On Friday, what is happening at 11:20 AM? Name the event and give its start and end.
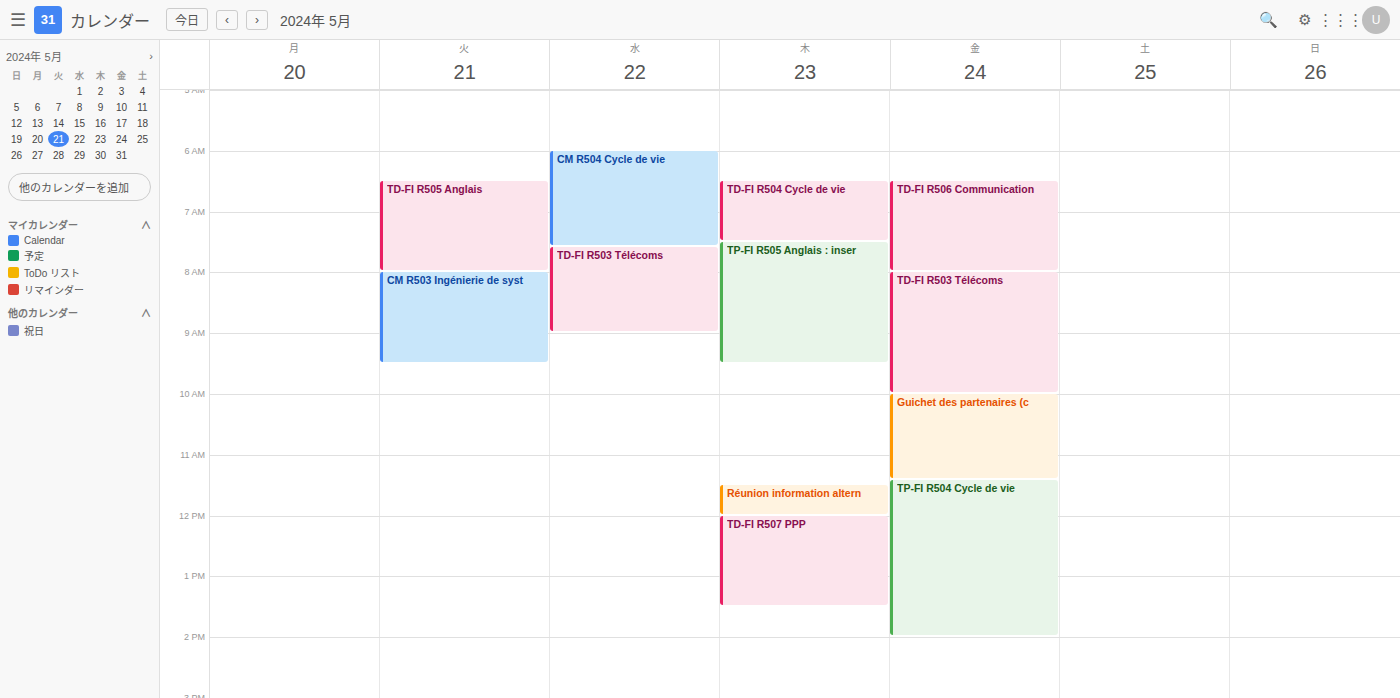
"Guichet des partenaires (c", 10:00 AM to 11:25 AM